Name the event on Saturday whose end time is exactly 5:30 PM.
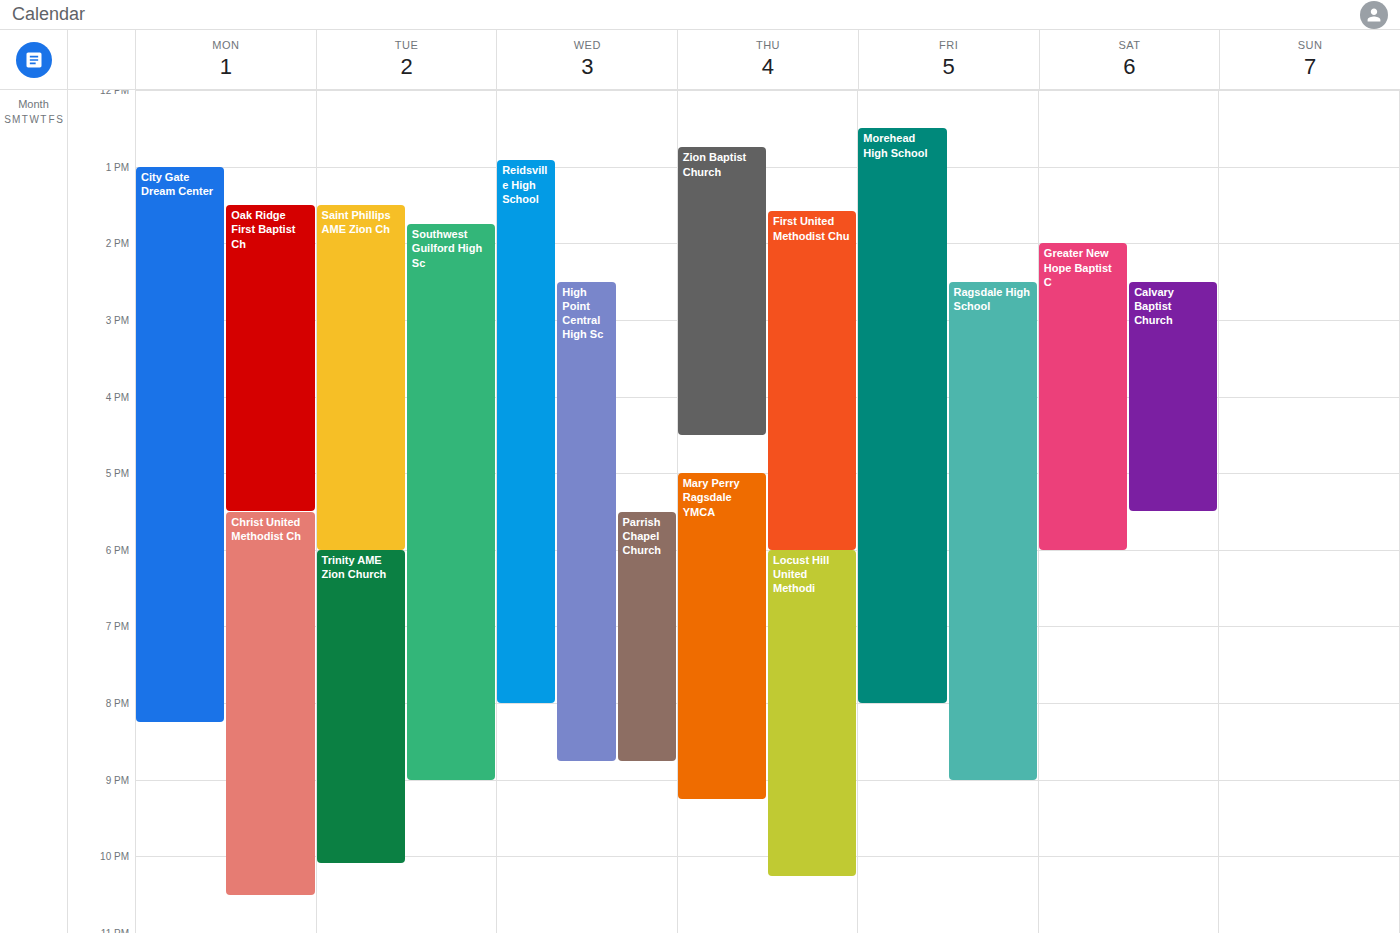
"Calvary Baptist Church"